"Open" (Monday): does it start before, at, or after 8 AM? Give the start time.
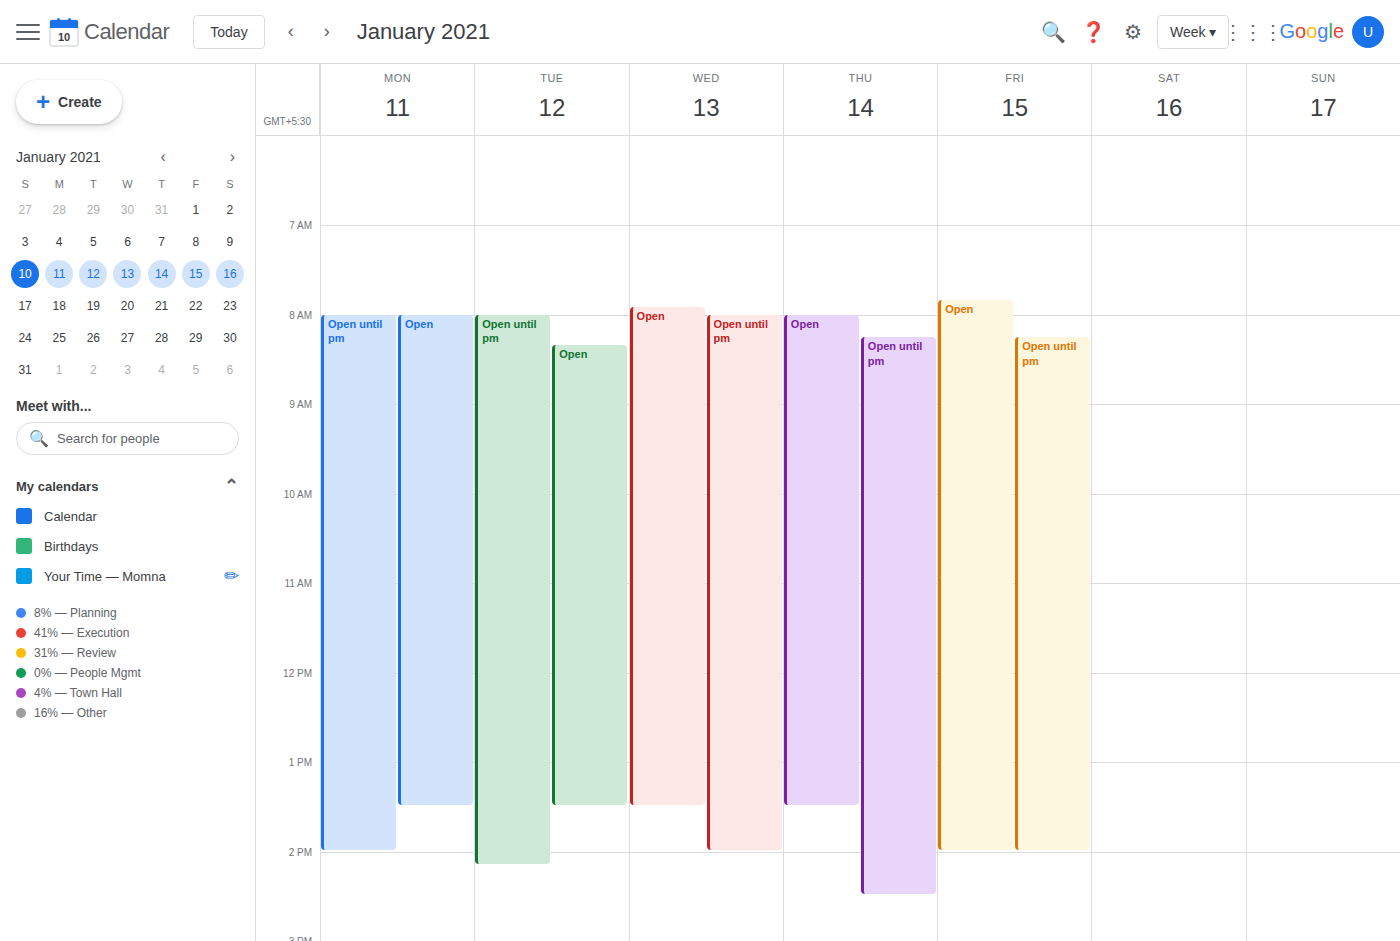
8:00 AM -- exactly at 8 AM, on the 8 AM line.